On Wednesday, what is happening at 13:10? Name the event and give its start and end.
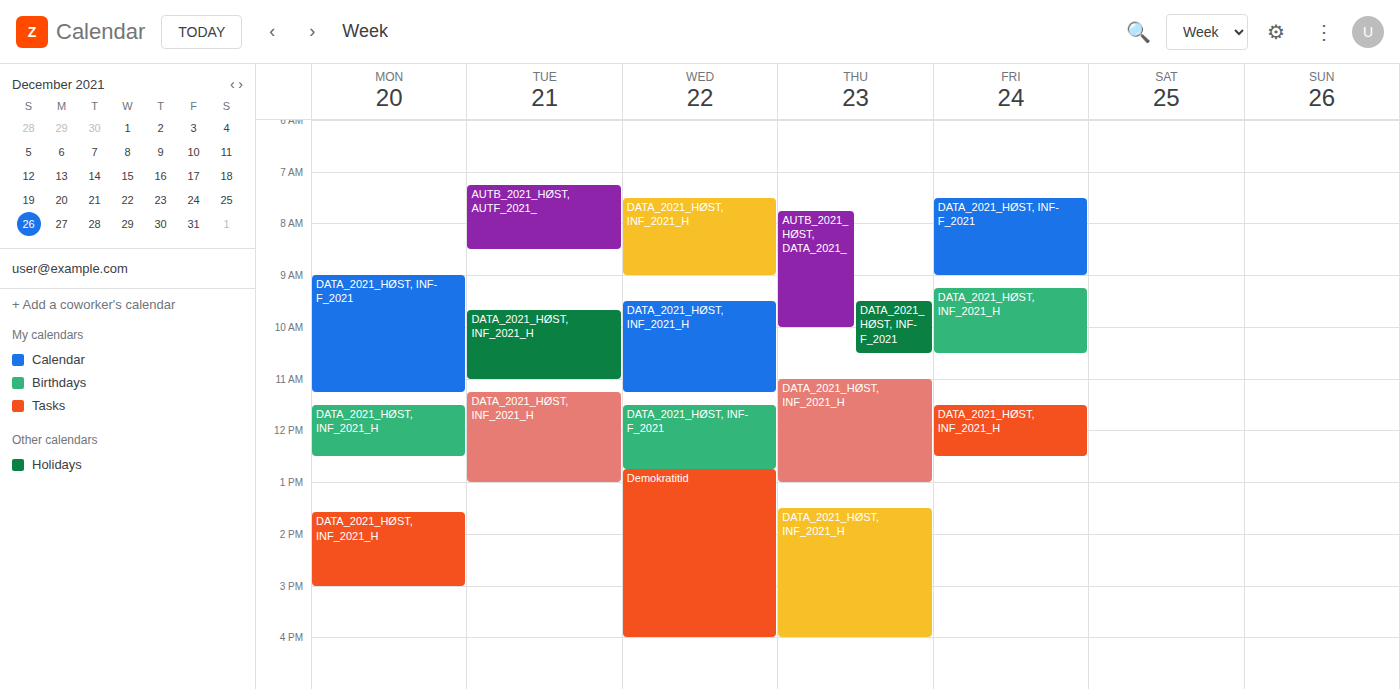
"Demokratitid", 12:45 to 16:00